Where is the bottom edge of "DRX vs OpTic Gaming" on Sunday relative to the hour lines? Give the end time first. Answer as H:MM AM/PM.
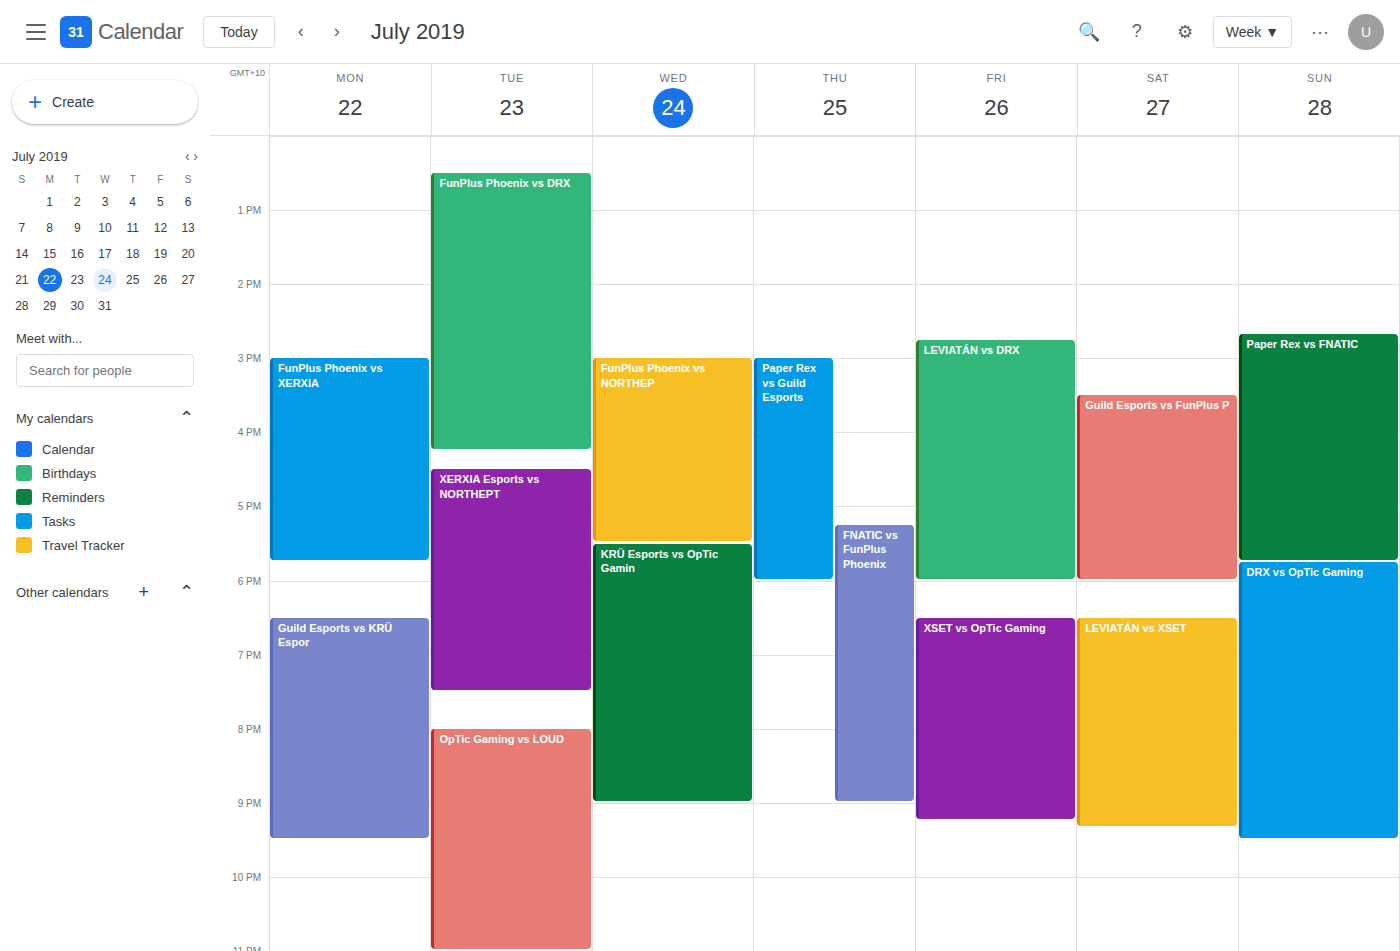
9:30 PM -- halfway between the 9 PM and 10 PM lines.